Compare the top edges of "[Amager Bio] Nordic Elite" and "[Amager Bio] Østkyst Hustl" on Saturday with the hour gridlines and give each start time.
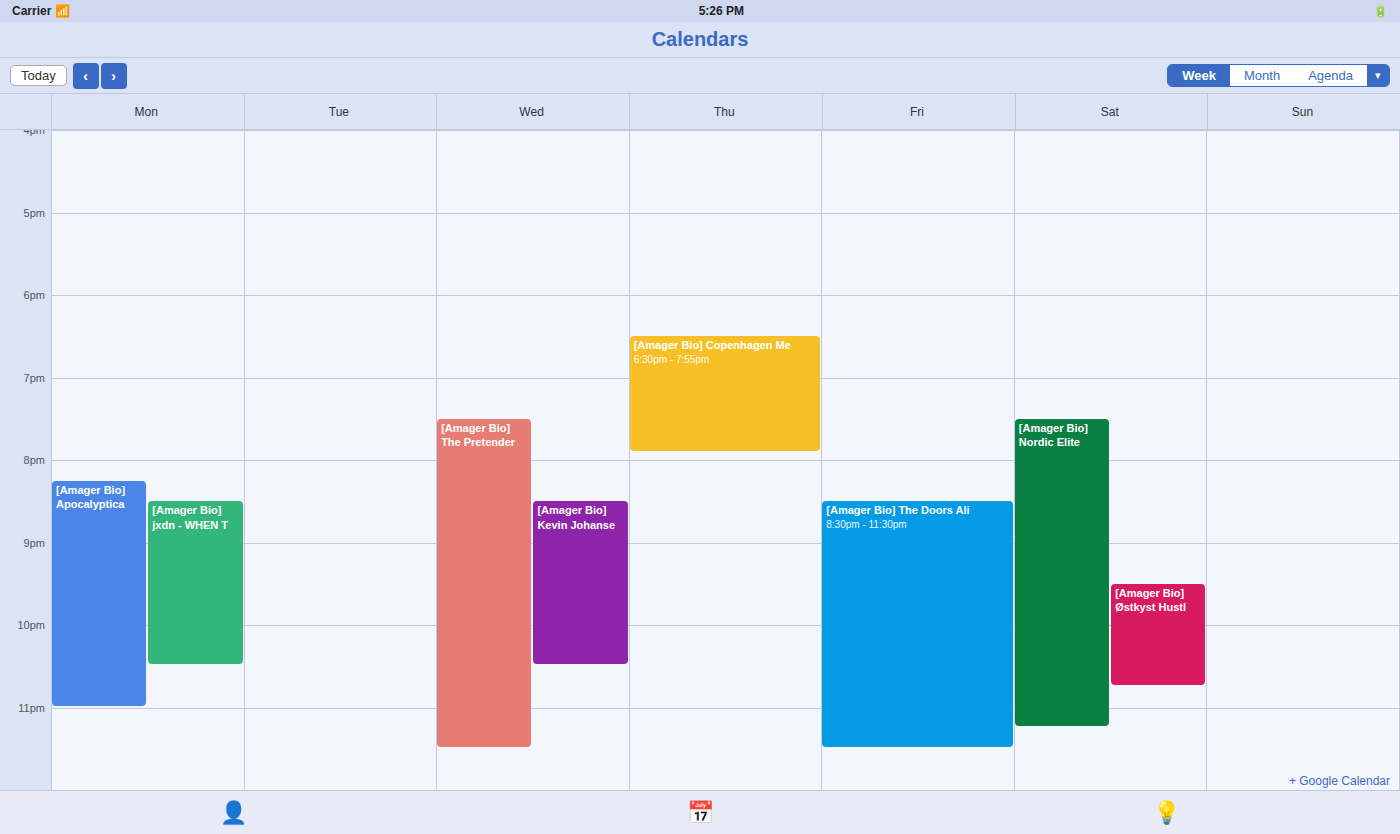
"[Amager Bio] Nordic Elite": 7:30 PM, halfway between the 7 PM and 8 PM lines. "[Amager Bio] Østkyst Hustl": 9:30 PM, halfway between the 9 PM and 10 PM lines.